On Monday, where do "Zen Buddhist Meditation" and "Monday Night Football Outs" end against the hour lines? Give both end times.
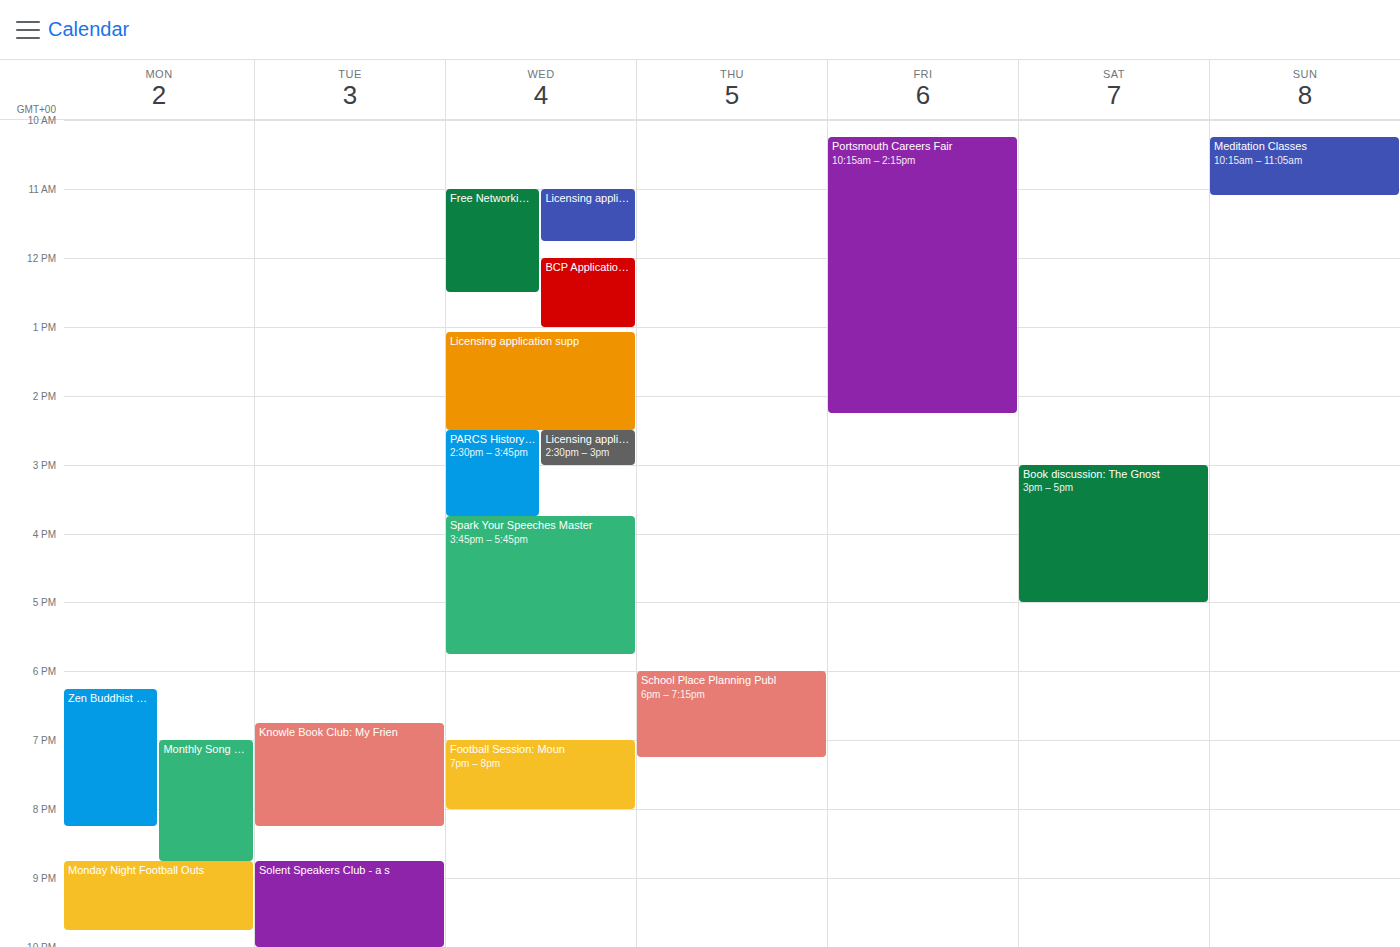
"Zen Buddhist Meditation": 20:15, neither: a quarter of the way from the 20:00 line to the 21:00 line. "Monday Night Football Outs": 21:45, neither: three quarters of the way from the 21:00 line to the 22:00 line.